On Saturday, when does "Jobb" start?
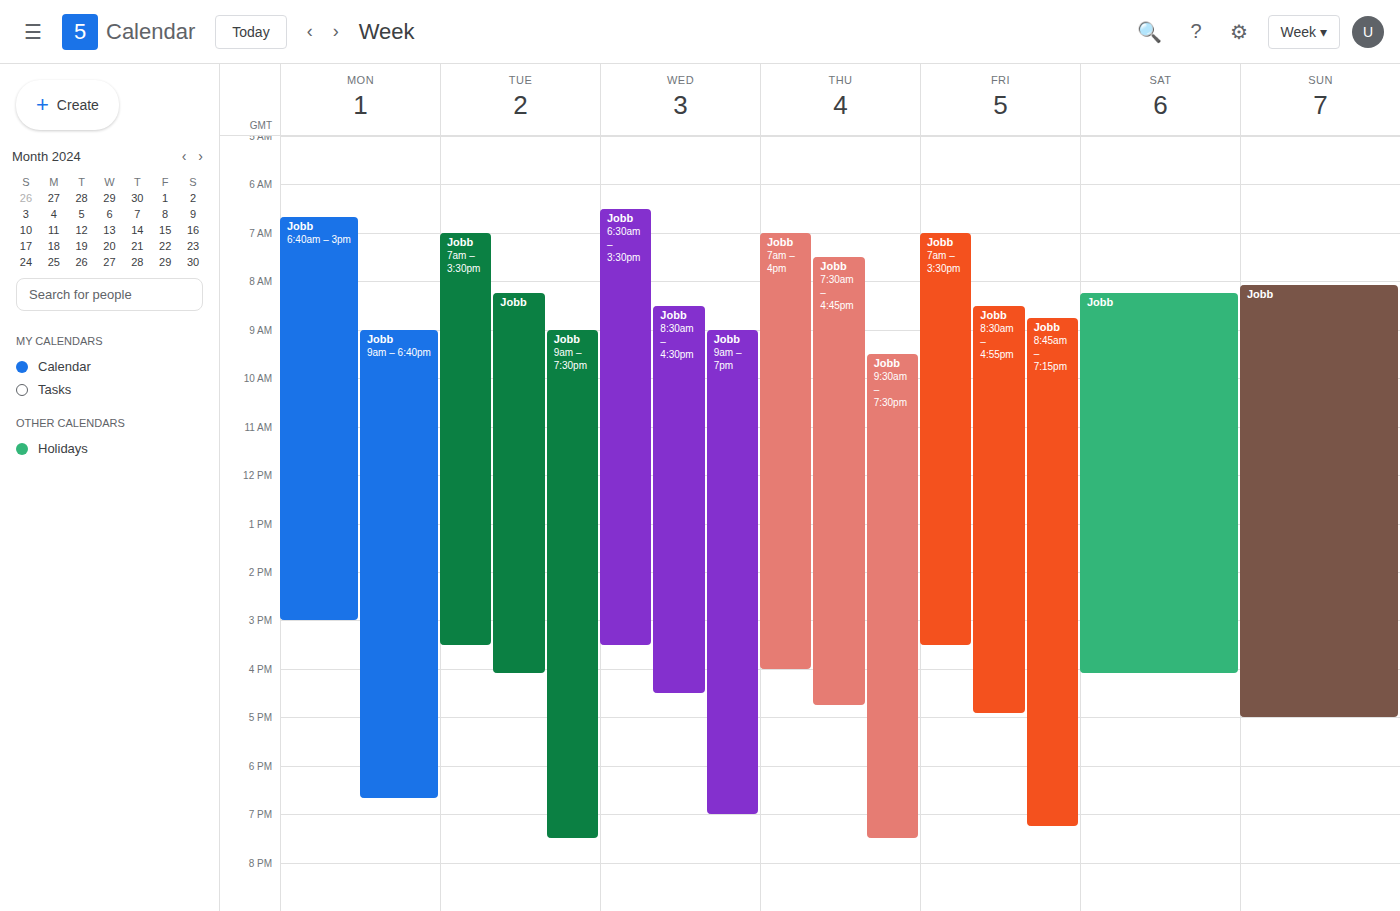
8:15 AM